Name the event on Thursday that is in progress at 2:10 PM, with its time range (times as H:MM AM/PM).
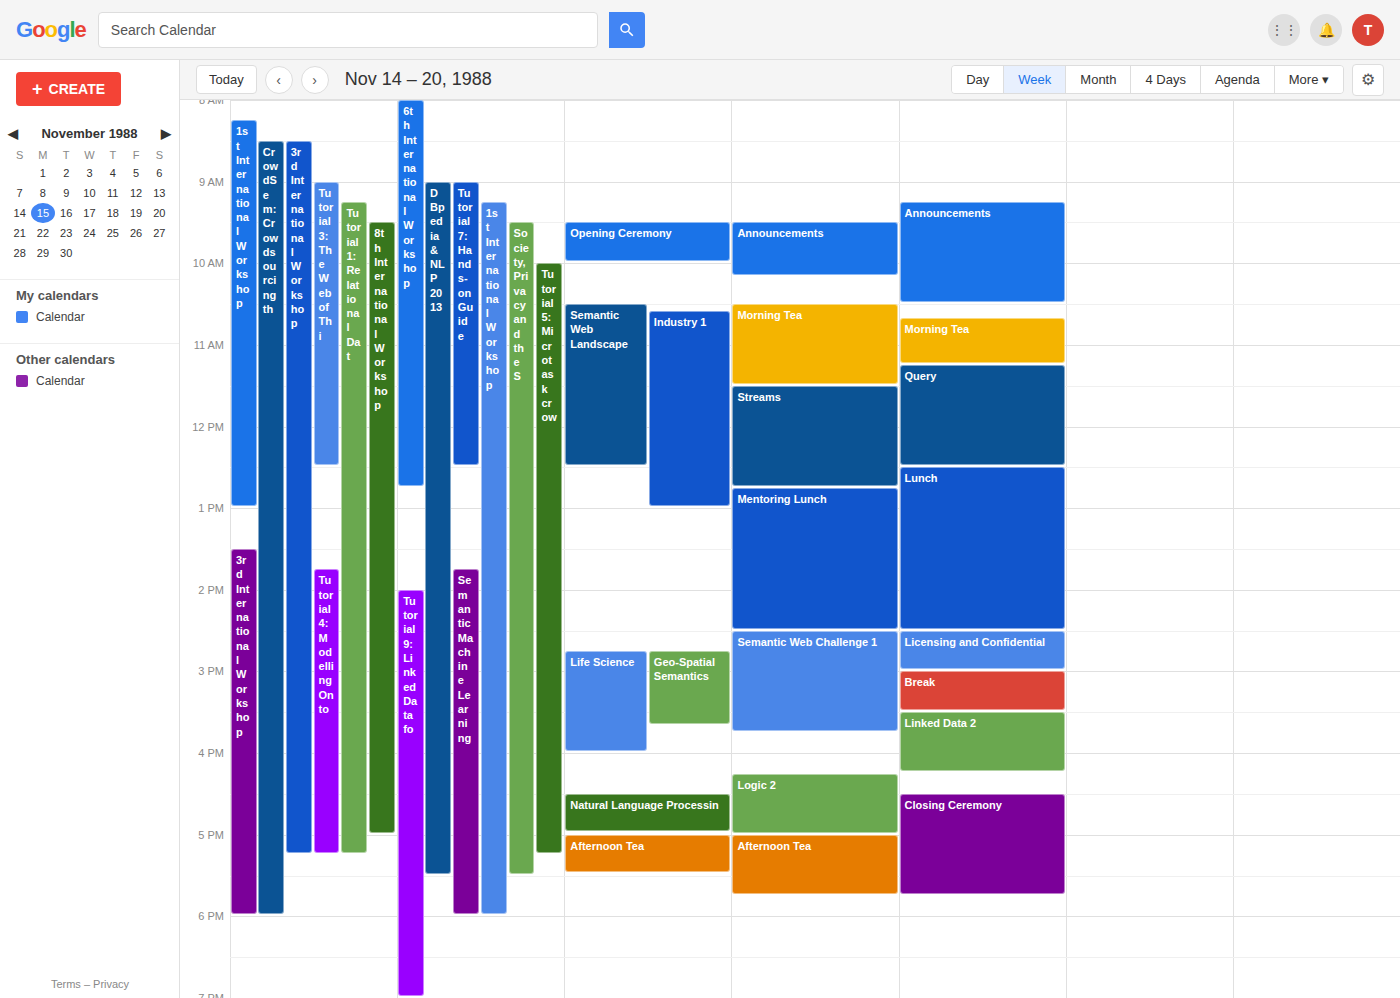
"Mentoring Lunch", 12:45 PM to 2:30 PM